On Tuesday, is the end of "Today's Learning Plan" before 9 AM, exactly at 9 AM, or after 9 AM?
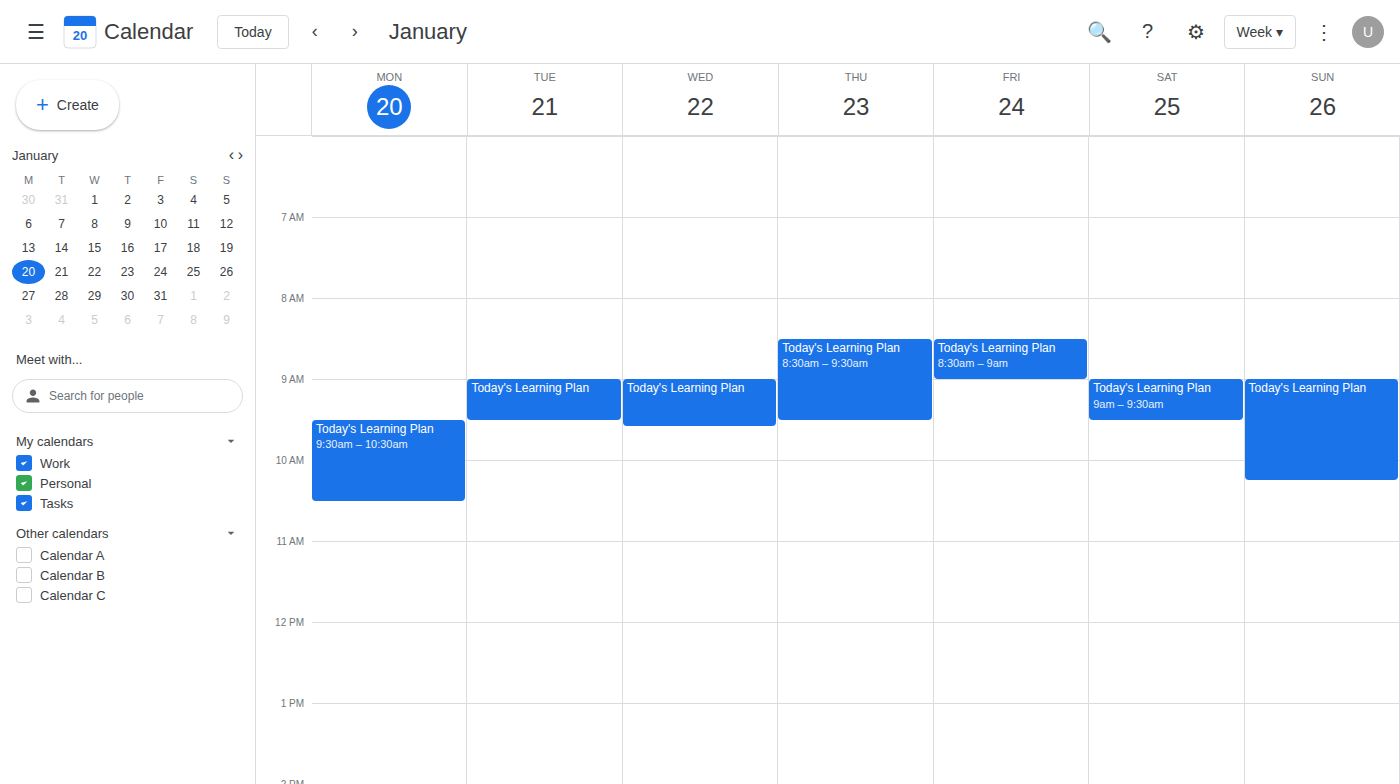
9:30 AM -- after 9 AM, 30 minutes below the 9 AM line.